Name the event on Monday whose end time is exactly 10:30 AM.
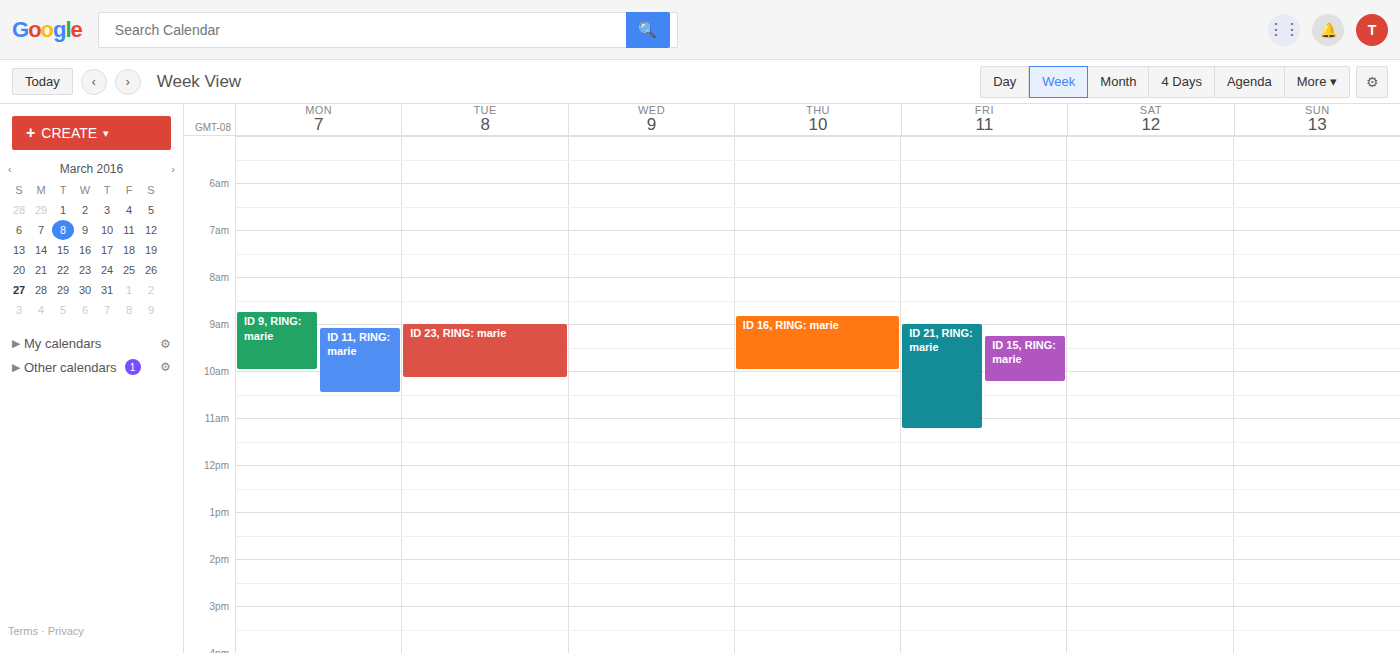
"ID 11, RING: marie"